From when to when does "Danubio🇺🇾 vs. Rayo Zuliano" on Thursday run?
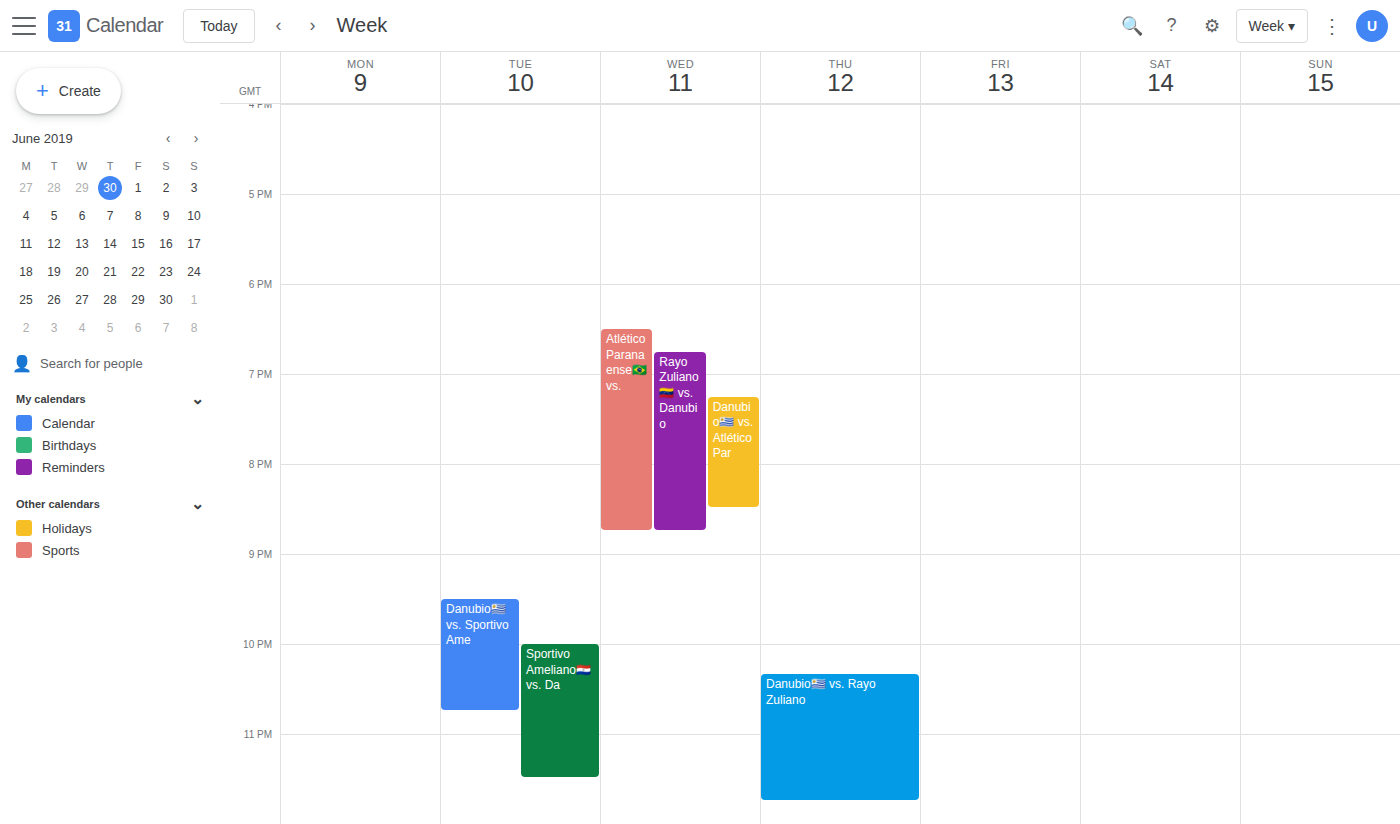
10:20 PM to 11:45 PM